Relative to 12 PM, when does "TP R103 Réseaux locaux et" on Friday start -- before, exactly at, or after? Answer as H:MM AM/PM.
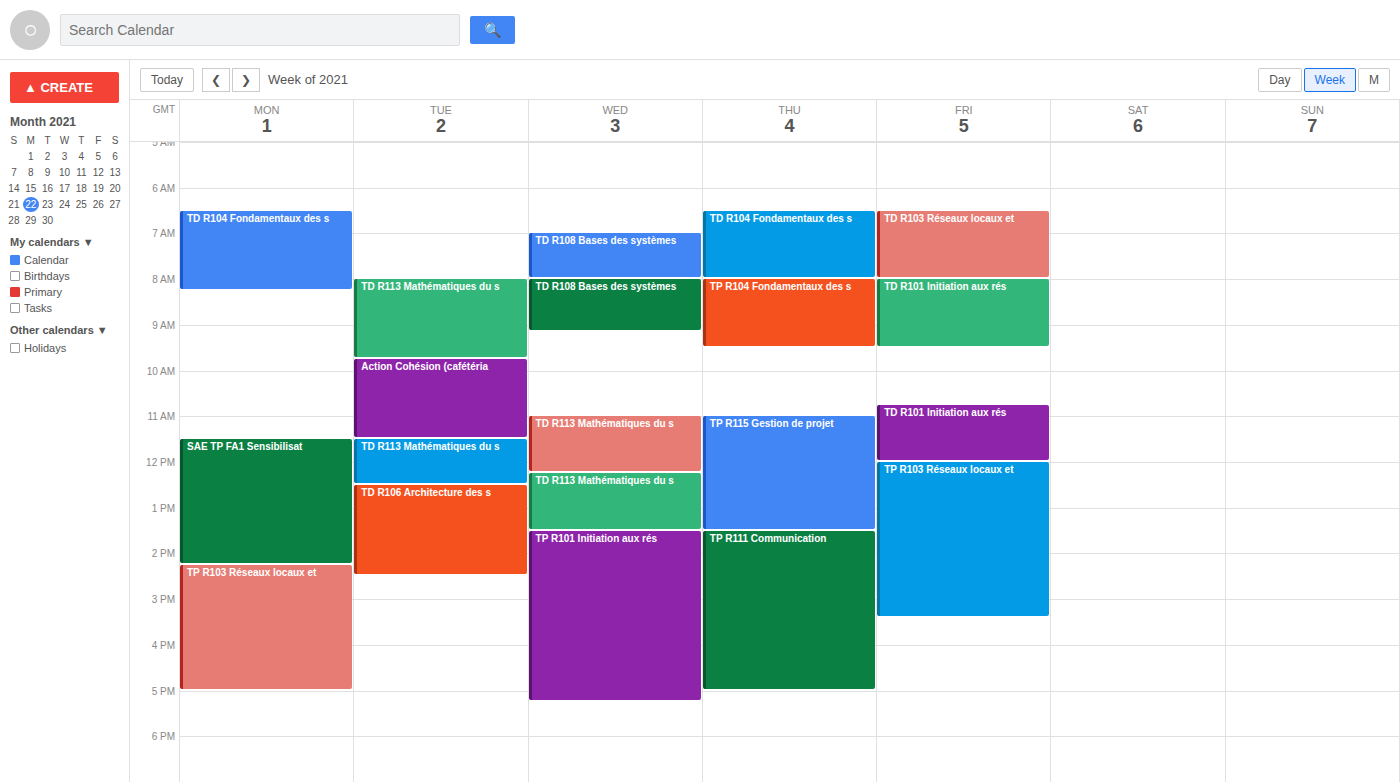
12:00 PM -- exactly at 12 PM, on the 12 PM line.